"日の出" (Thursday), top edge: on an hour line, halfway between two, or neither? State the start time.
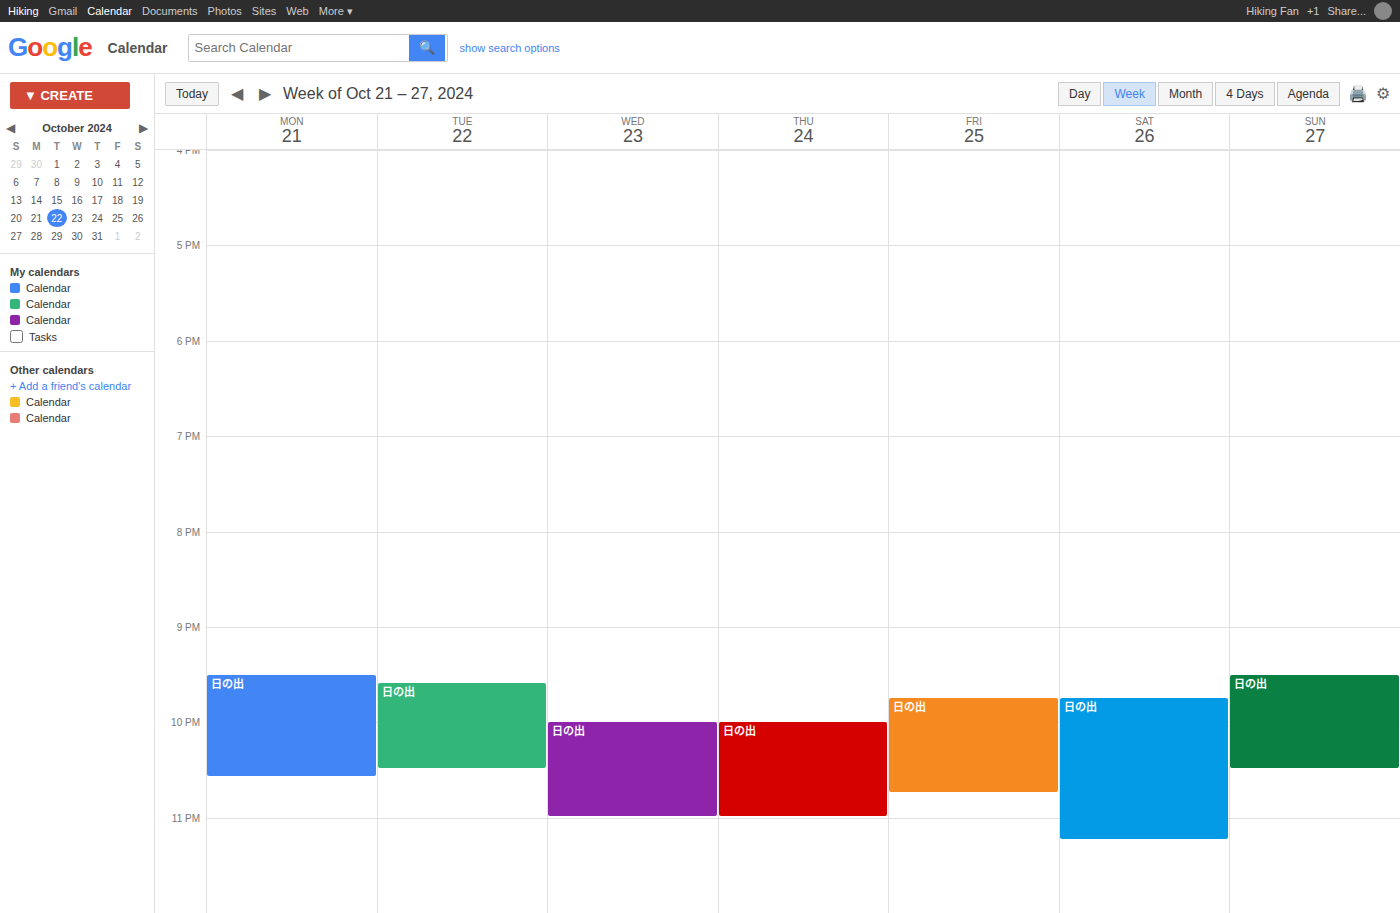
10:00 PM -- exactly on the 10 PM line.